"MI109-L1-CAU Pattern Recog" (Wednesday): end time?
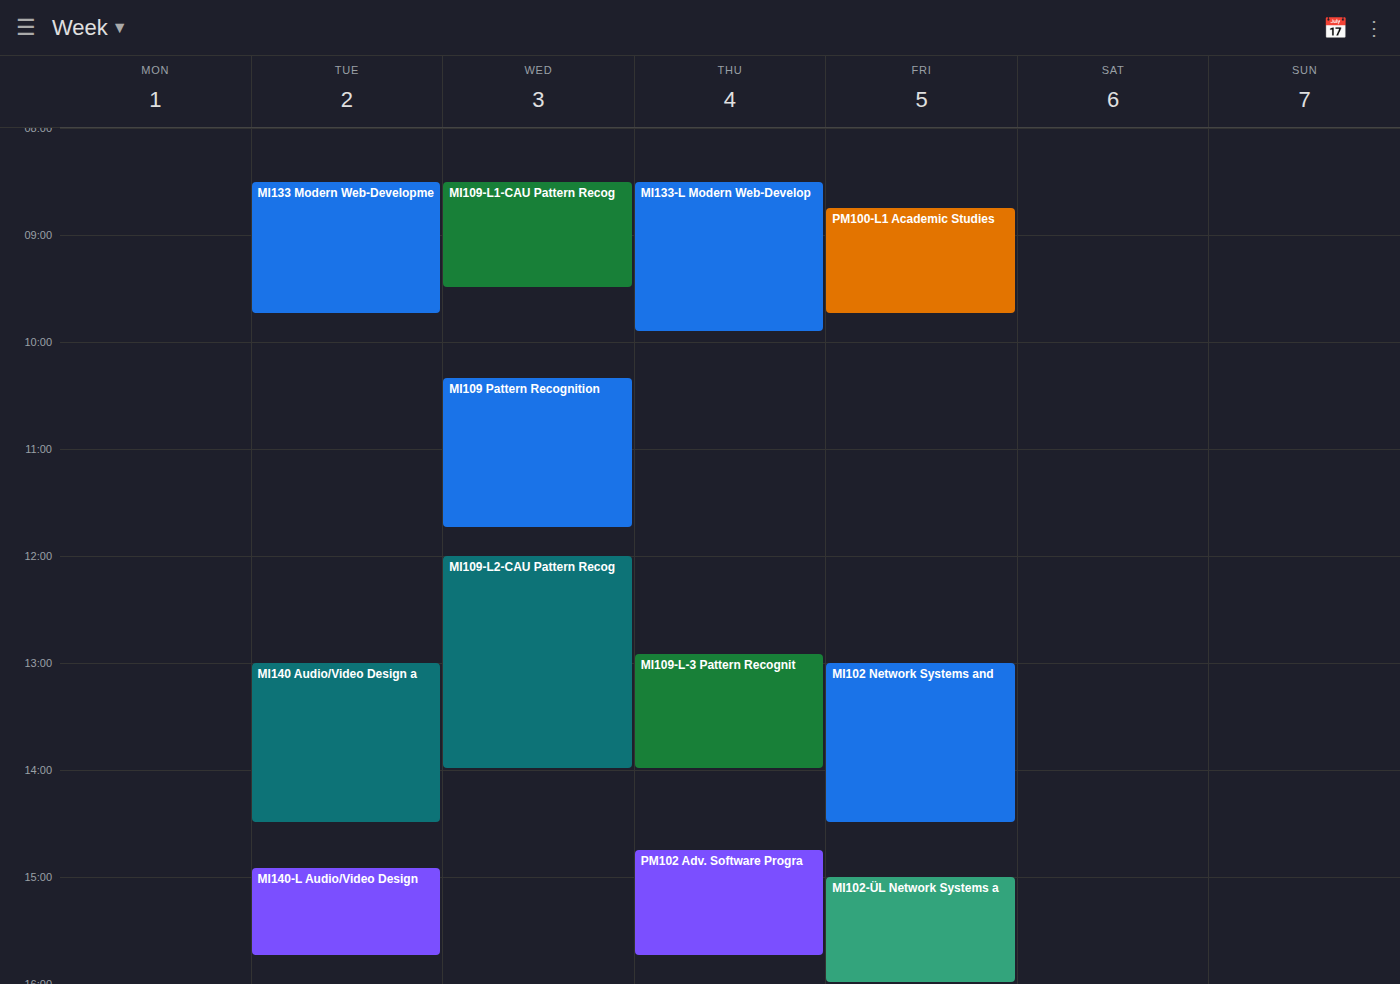
9:30 AM